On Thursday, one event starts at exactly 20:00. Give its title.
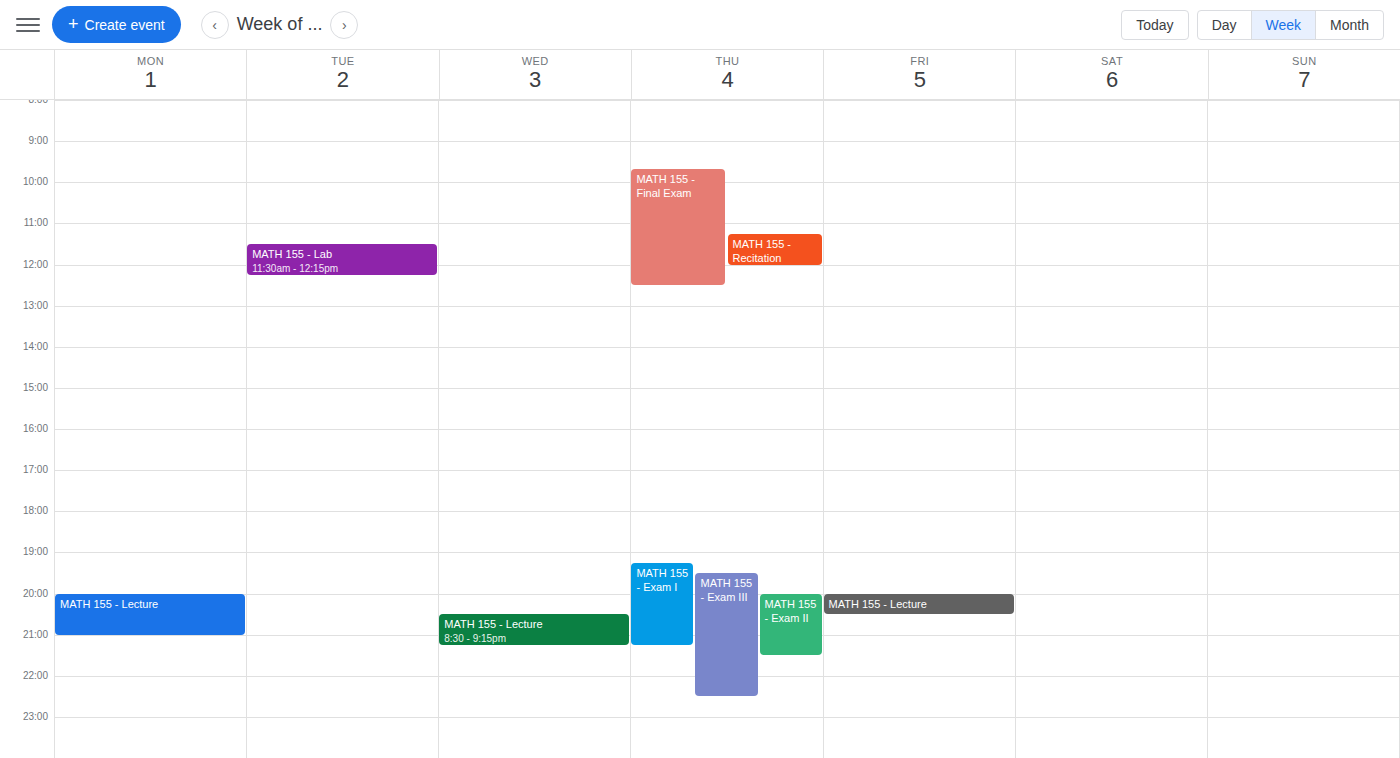
"MATH 155 - Exam II"